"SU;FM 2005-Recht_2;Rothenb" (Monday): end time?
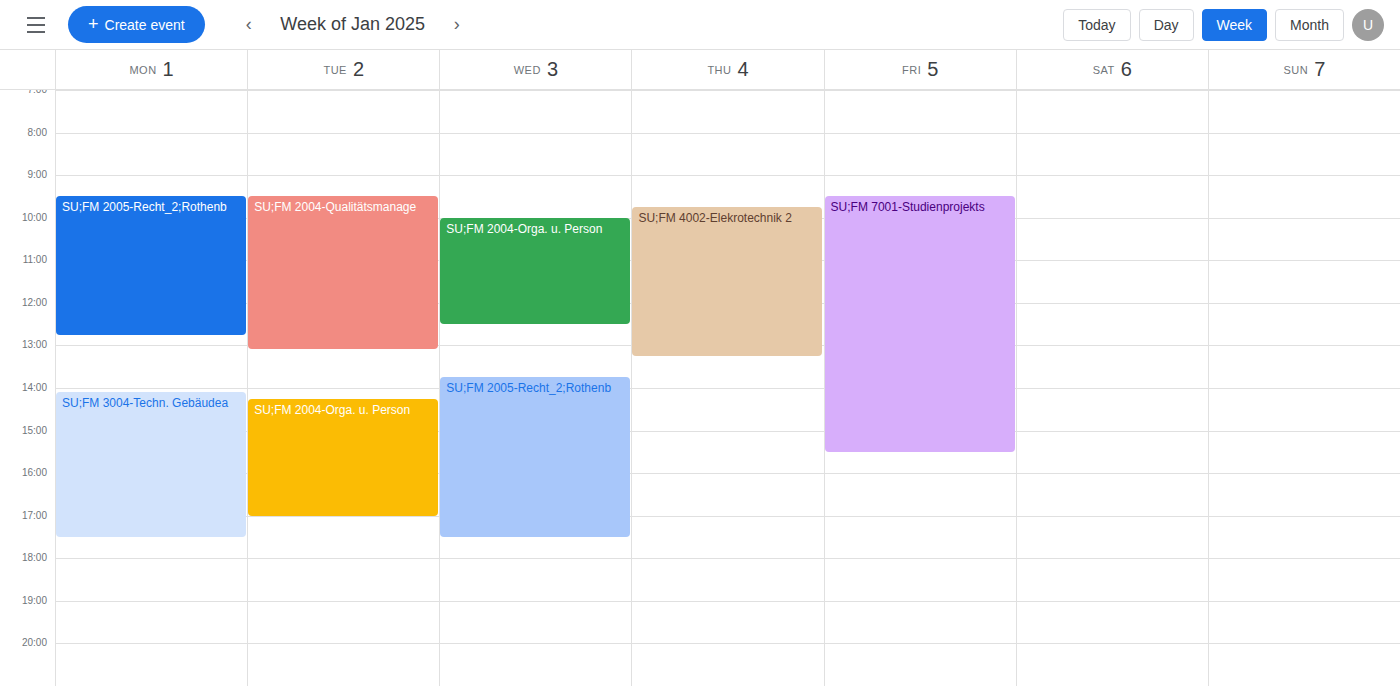
12:45 PM